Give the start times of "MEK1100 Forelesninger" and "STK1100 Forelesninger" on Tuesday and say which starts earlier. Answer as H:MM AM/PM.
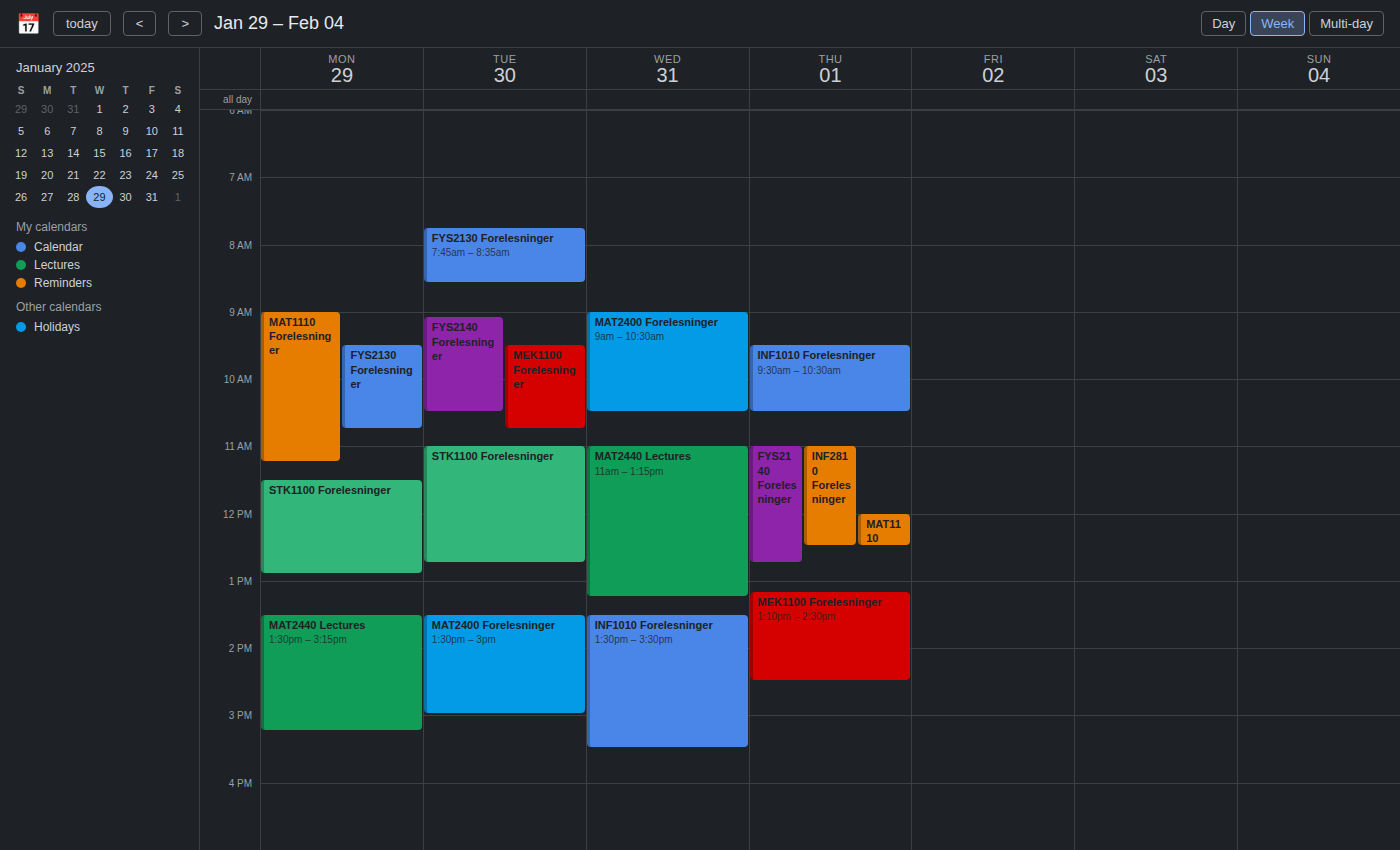
"MEK1100 Forelesninger" 9:30 AM; "STK1100 Forelesninger" 11:00 AM.